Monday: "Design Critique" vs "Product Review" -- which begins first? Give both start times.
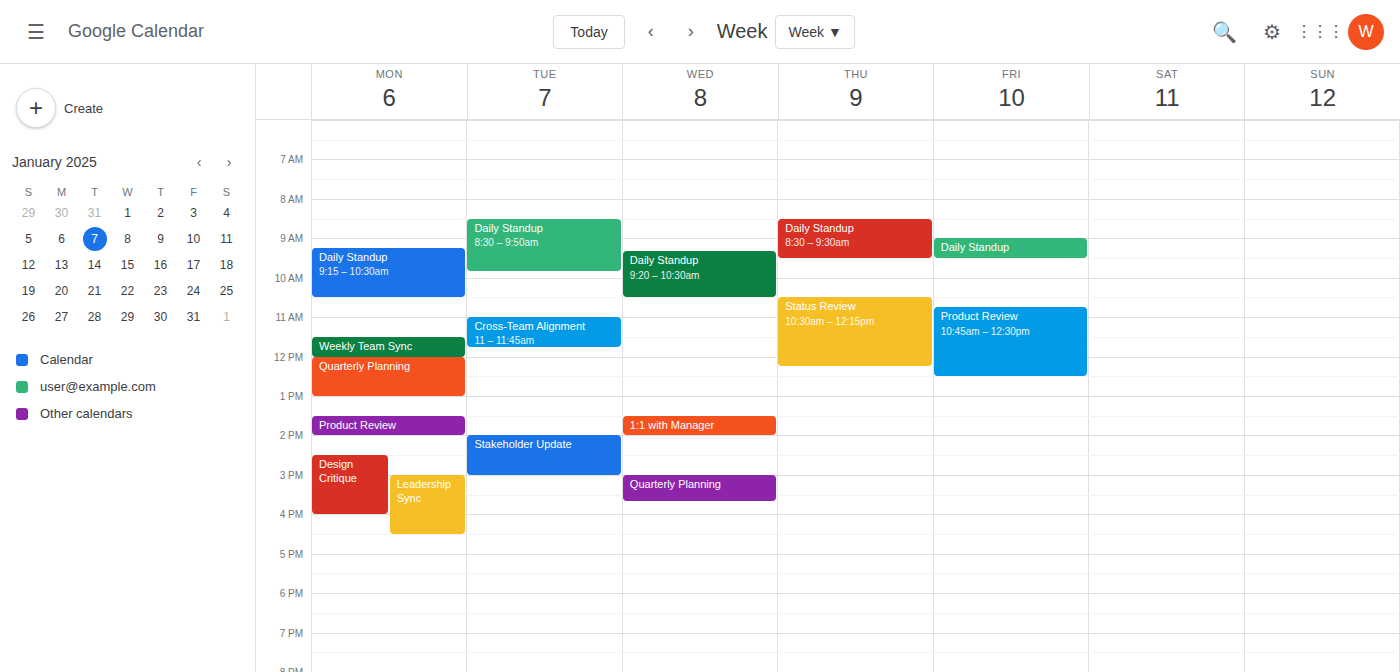
"Product Review" 1:30 PM; "Design Critique" 2:30 PM.